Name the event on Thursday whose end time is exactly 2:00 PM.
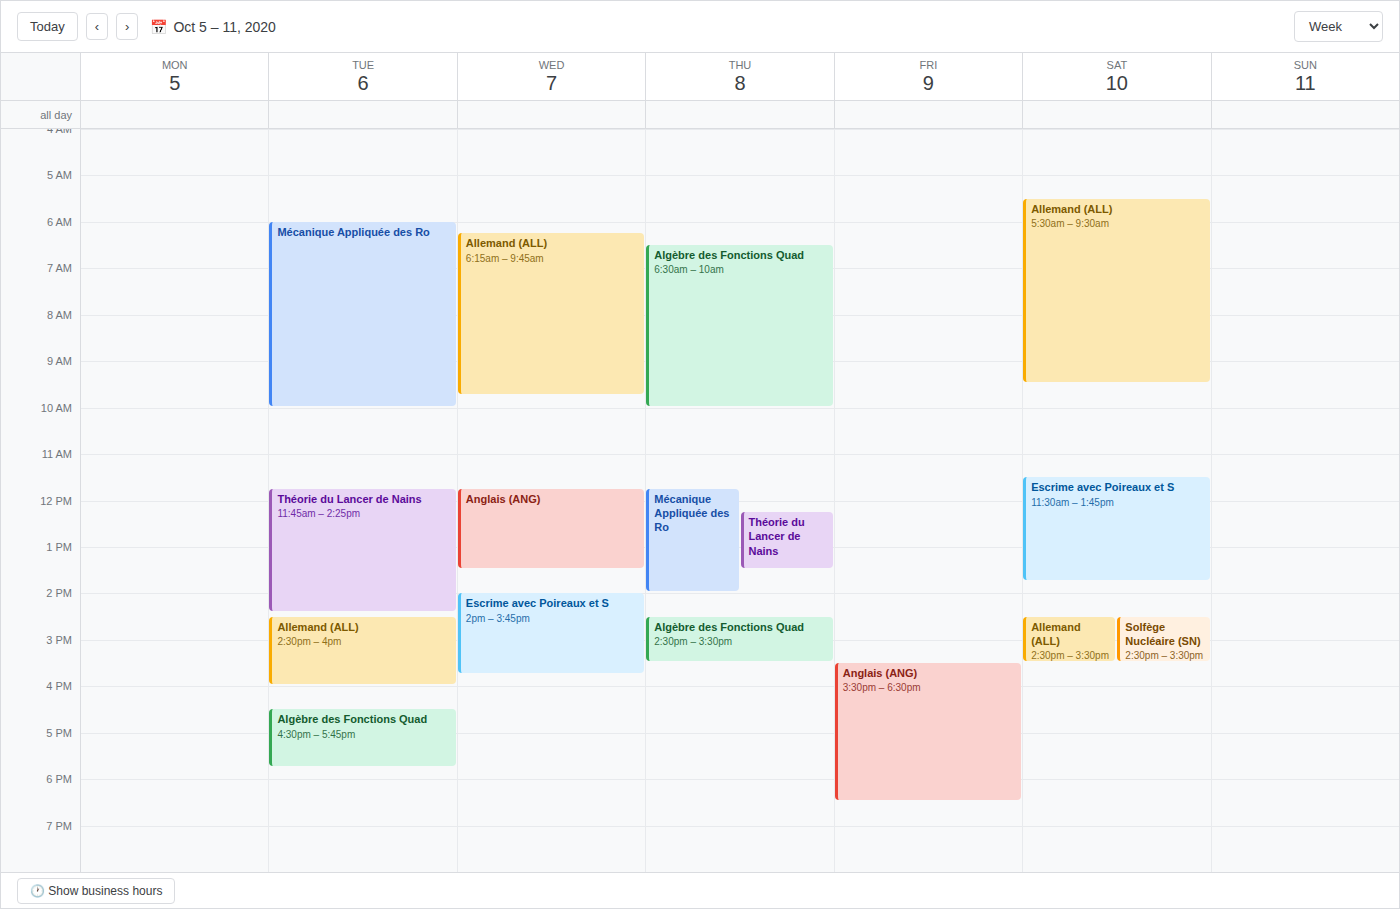
"Mécanique Appliquée des Ro"